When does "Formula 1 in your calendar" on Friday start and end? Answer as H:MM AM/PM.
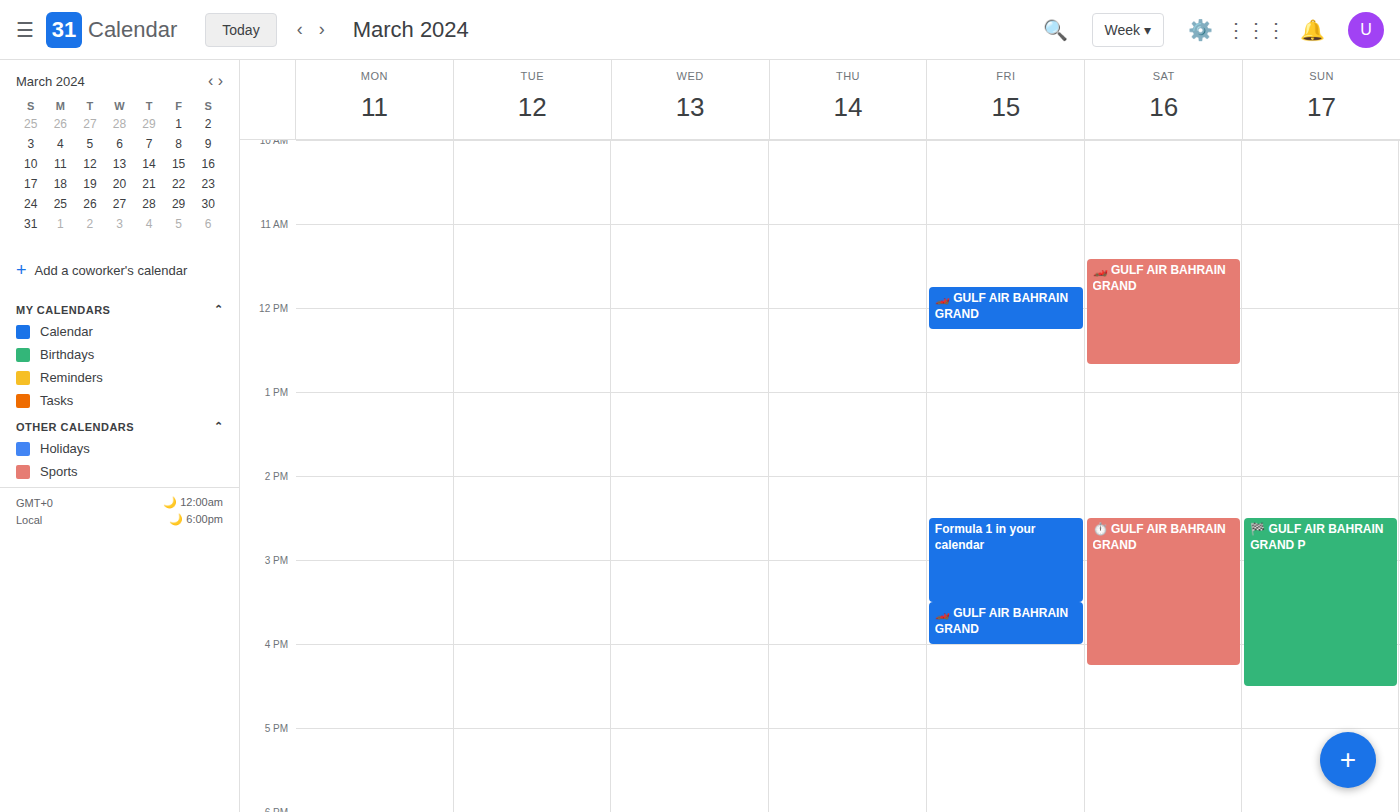
2:30 PM to 3:30 PM